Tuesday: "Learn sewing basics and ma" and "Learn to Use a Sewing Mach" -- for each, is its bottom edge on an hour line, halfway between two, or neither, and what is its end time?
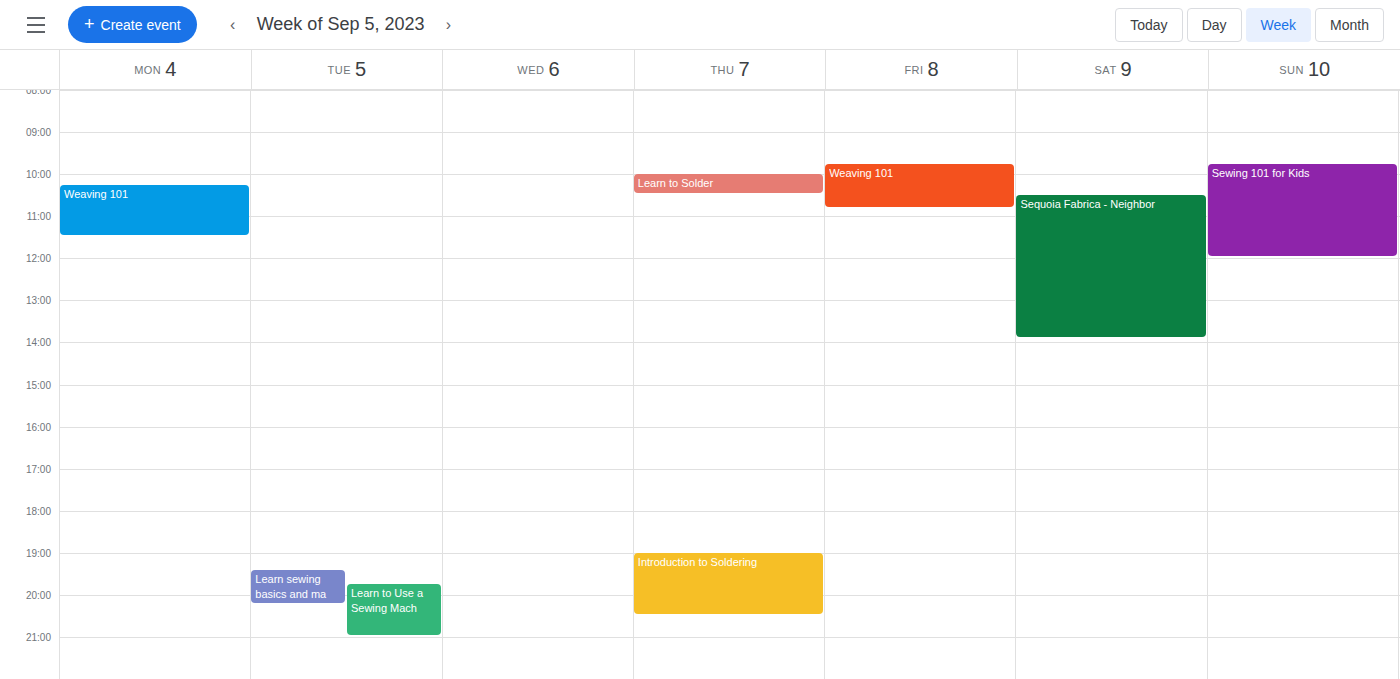
"Learn sewing basics and ma": 8:15 PM, neither: a quarter of the way from the 8 PM line to the 9 PM line. "Learn to Use a Sewing Mach": 9:00 PM, exactly on the 9 PM line.